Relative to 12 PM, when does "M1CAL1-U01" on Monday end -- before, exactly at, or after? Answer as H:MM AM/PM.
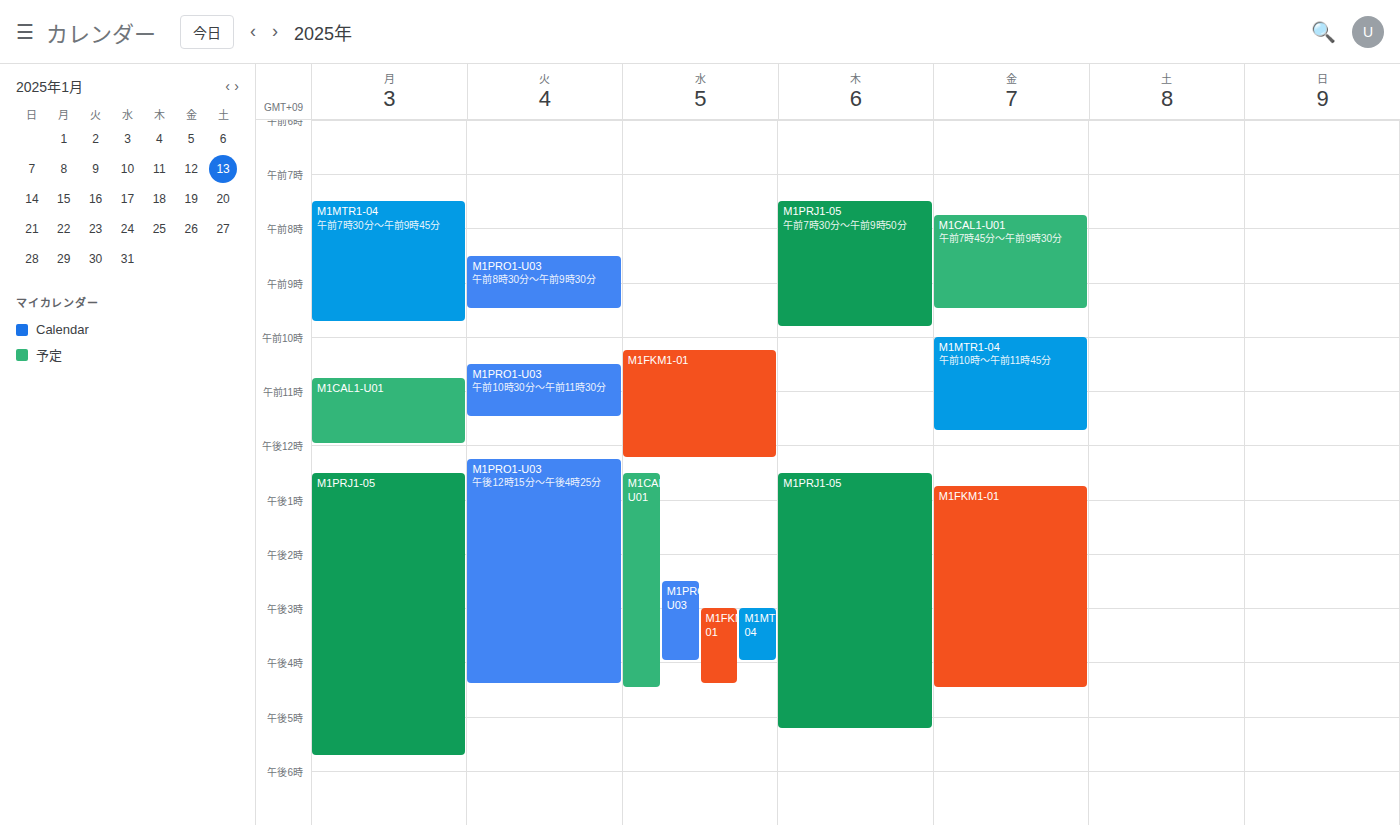
12:00 PM -- exactly at 12 PM, on the 12 PM line.